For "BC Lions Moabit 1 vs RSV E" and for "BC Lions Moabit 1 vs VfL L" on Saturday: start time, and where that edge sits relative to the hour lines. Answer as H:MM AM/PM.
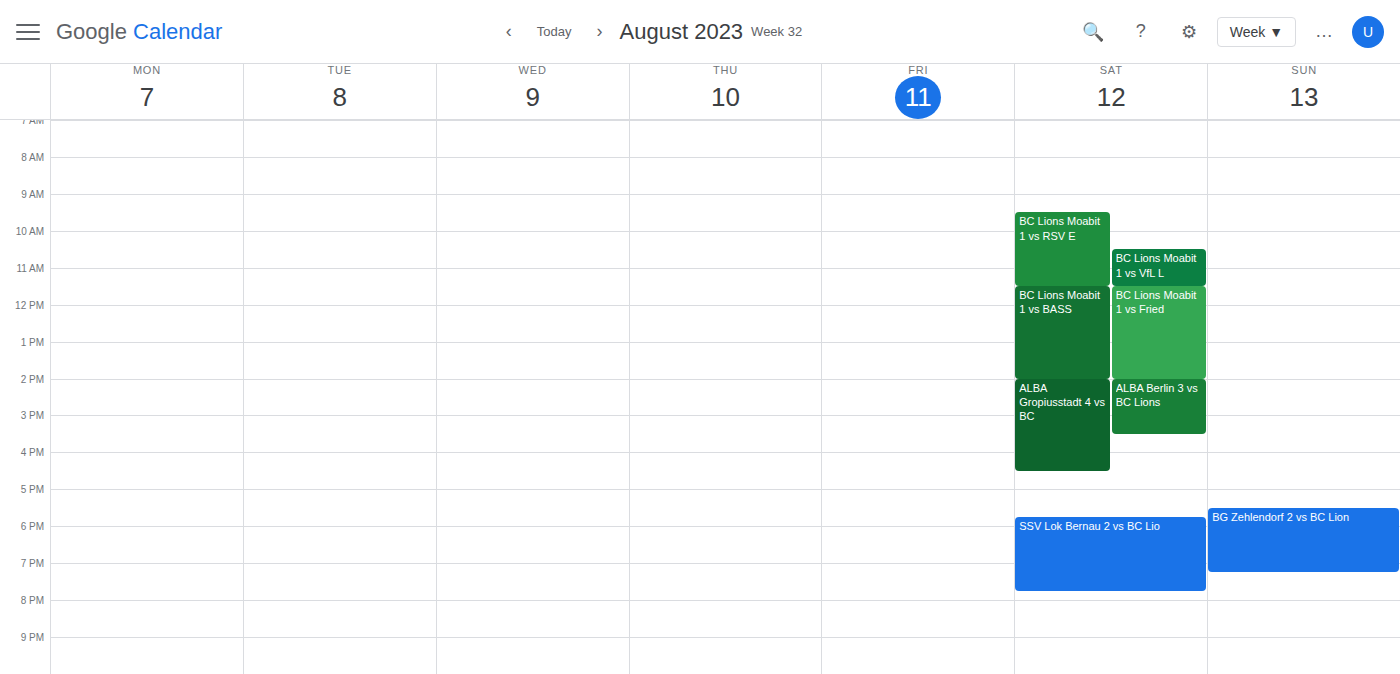
"BC Lions Moabit 1 vs RSV E": 9:30 AM, halfway between the 9 AM and 10 AM lines. "BC Lions Moabit 1 vs VfL L": 10:30 AM, halfway between the 10 AM and 11 AM lines.